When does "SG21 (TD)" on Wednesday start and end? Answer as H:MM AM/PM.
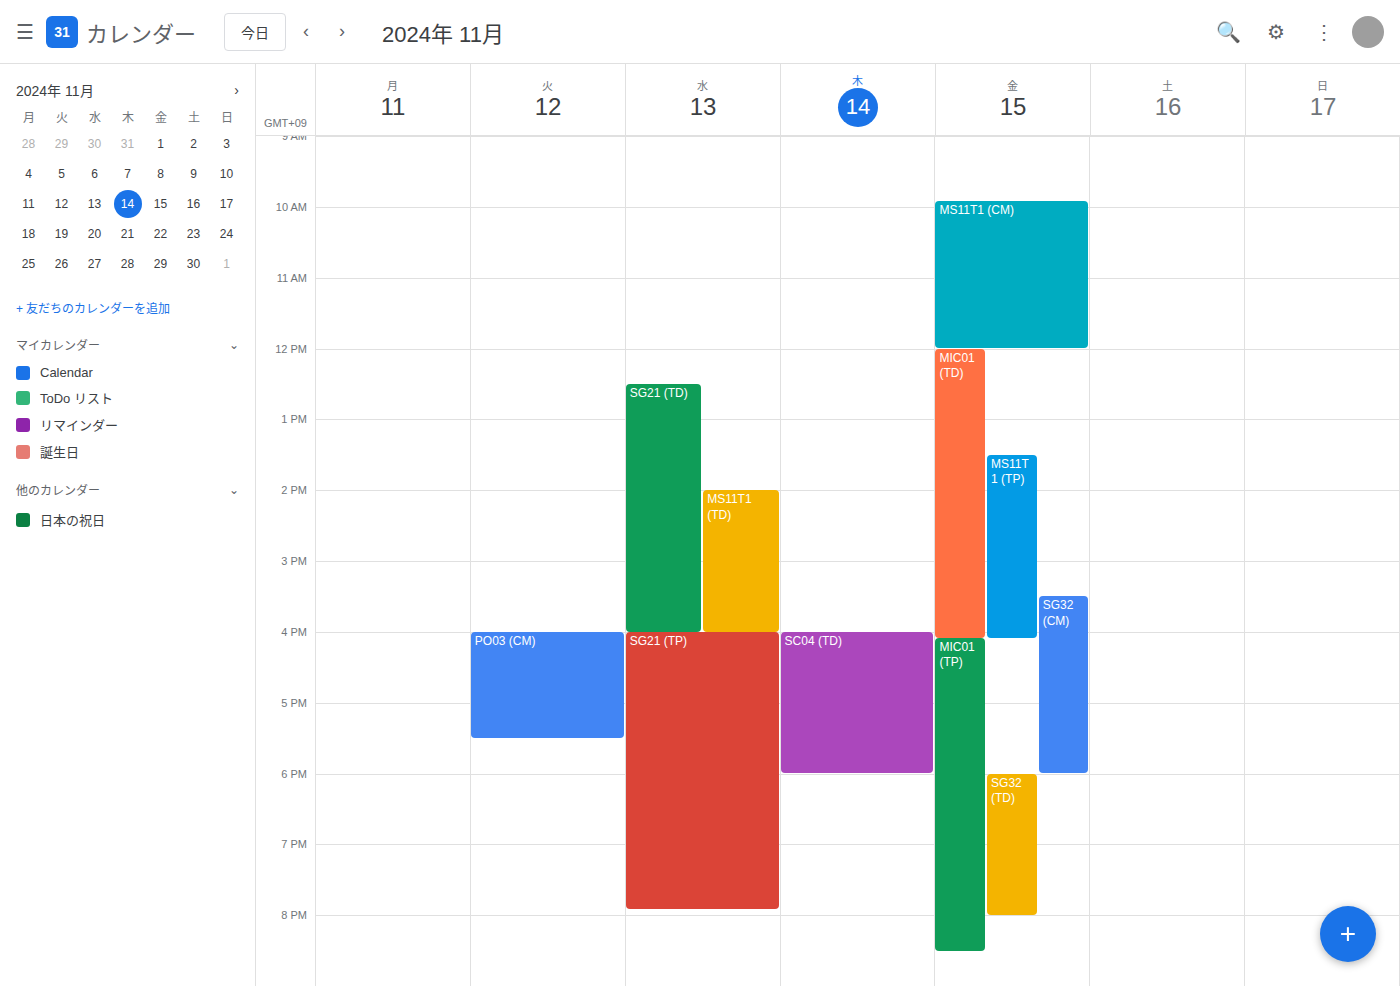
12:30 PM to 4:00 PM